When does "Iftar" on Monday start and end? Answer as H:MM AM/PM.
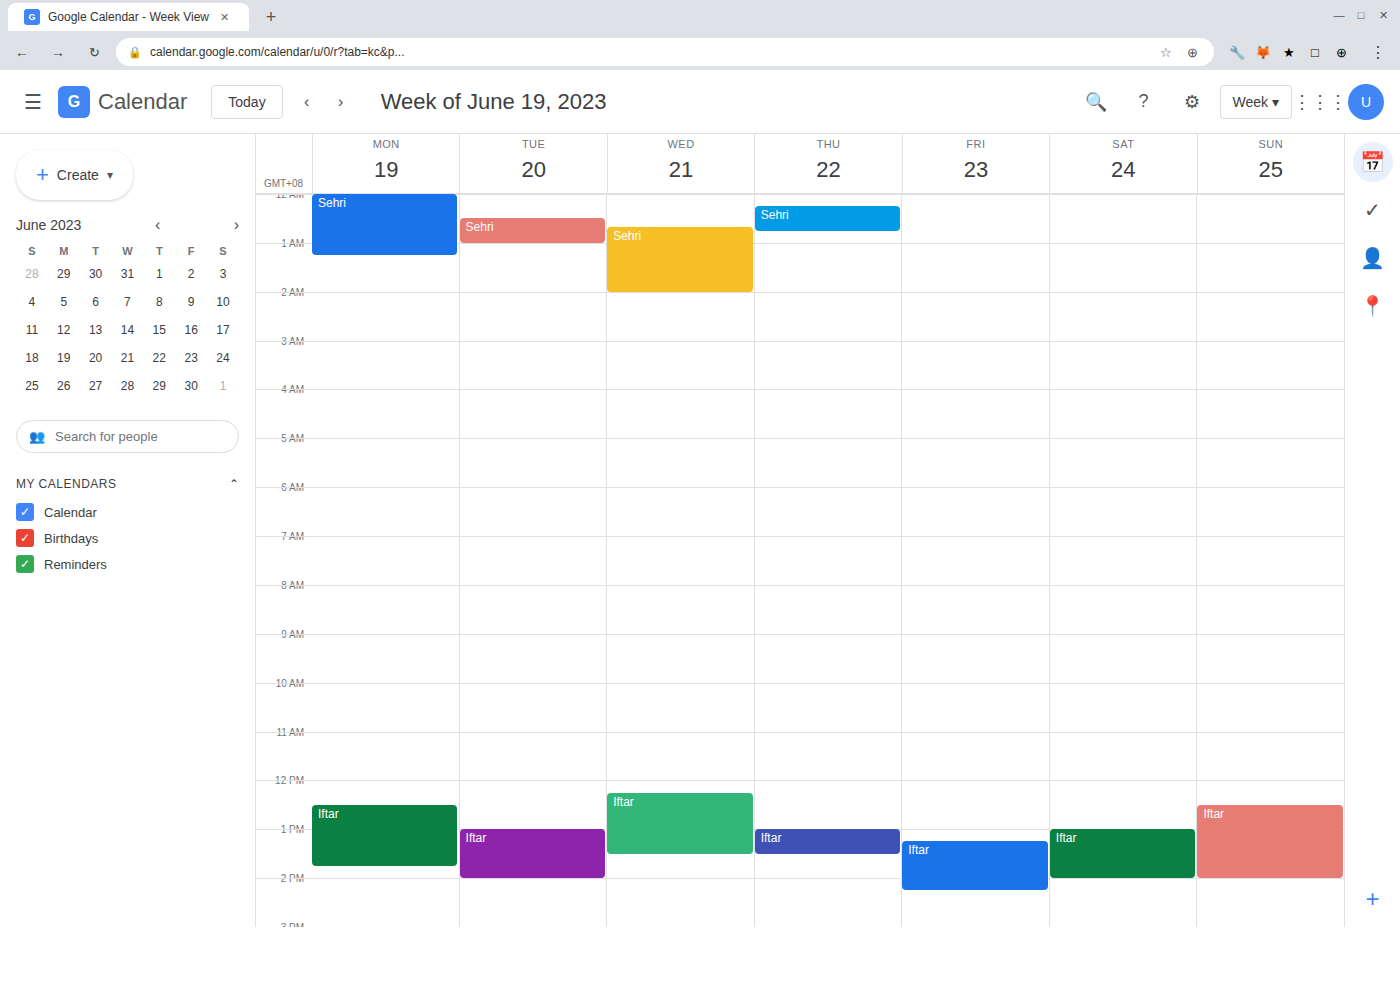
12:30 PM to 1:45 PM